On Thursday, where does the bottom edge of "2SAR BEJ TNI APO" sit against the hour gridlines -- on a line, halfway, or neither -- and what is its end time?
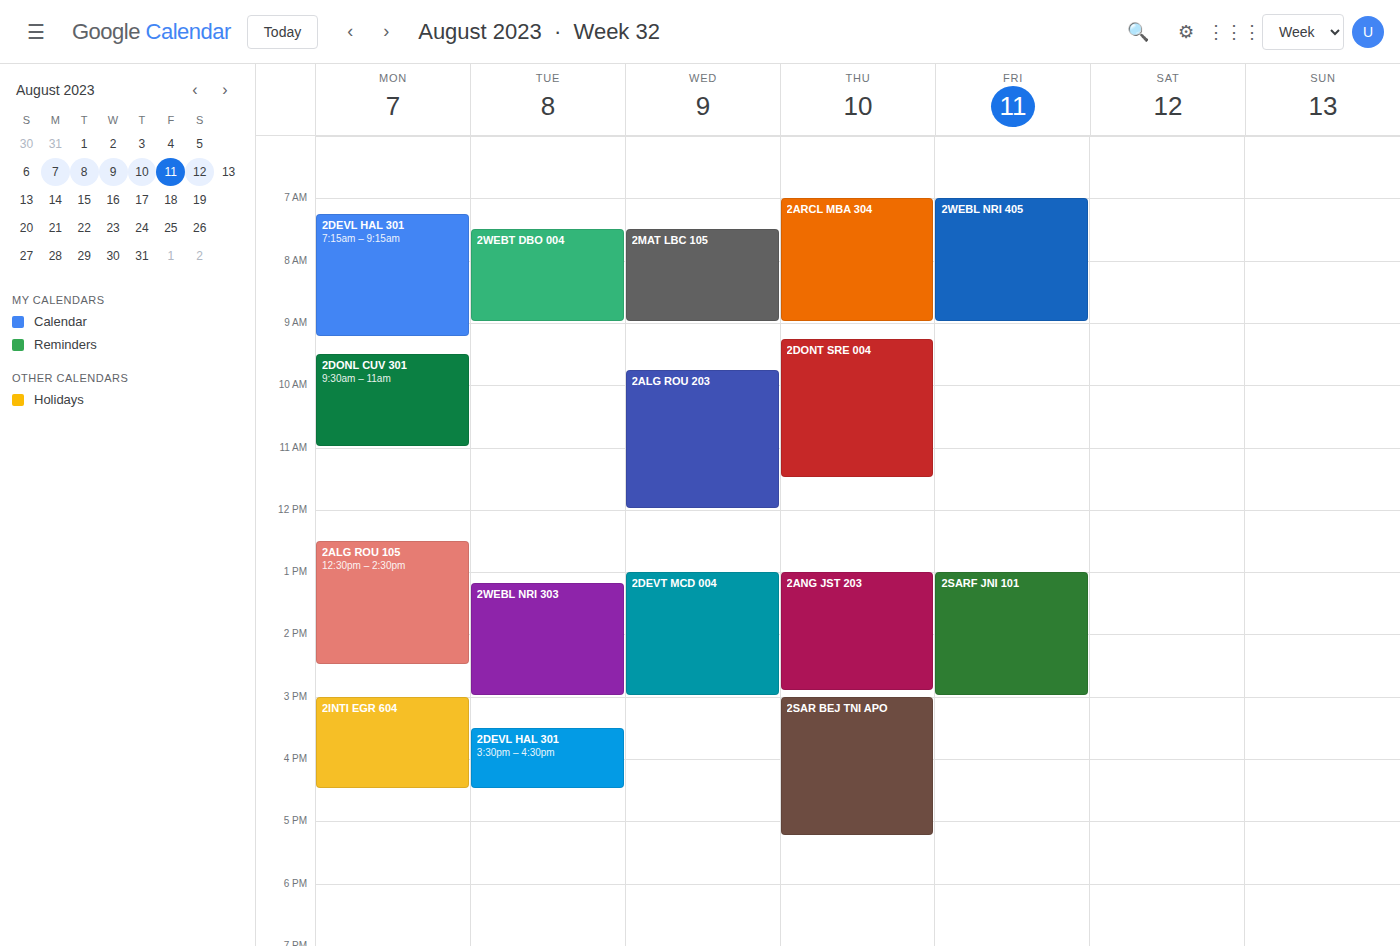
5:15 PM -- neither: a quarter of the way from the 5 PM line to the 6 PM line.